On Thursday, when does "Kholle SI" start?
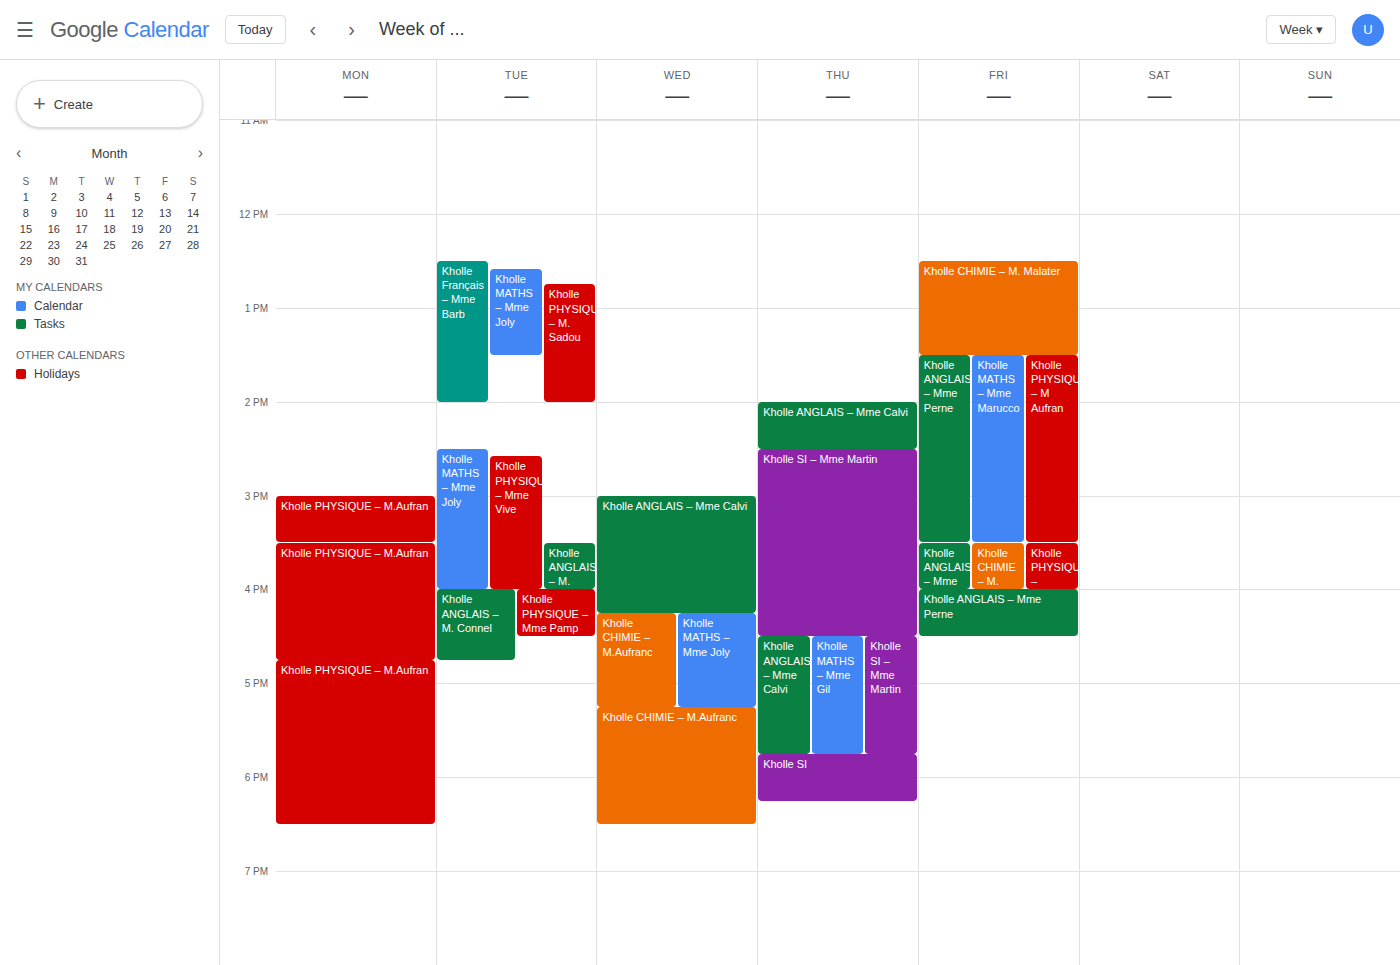
5:45 PM